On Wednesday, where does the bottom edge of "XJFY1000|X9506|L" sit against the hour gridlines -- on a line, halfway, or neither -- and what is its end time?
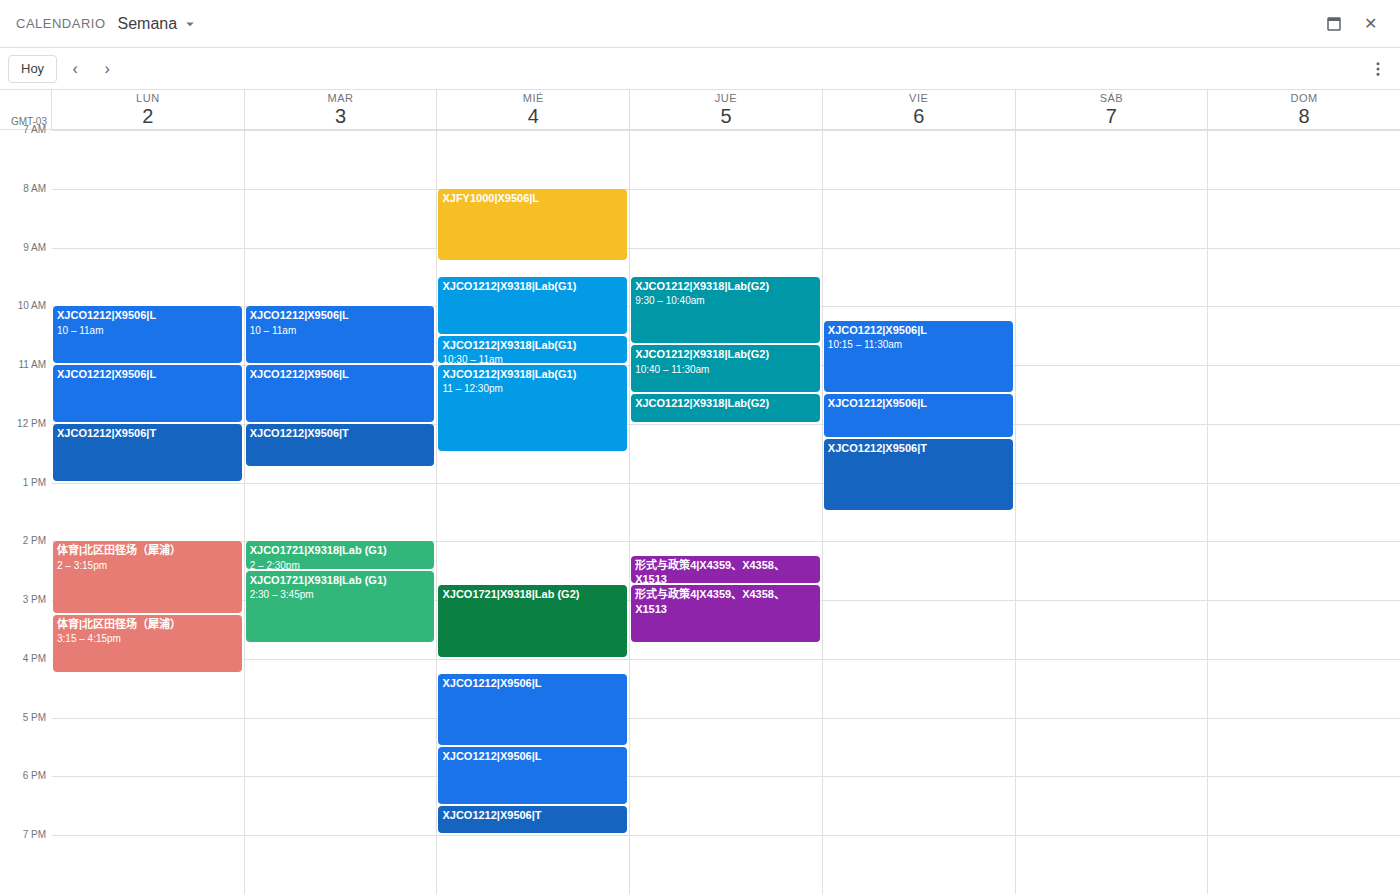
9:15 AM -- neither: a quarter of the way from the 9 AM line to the 10 AM line.